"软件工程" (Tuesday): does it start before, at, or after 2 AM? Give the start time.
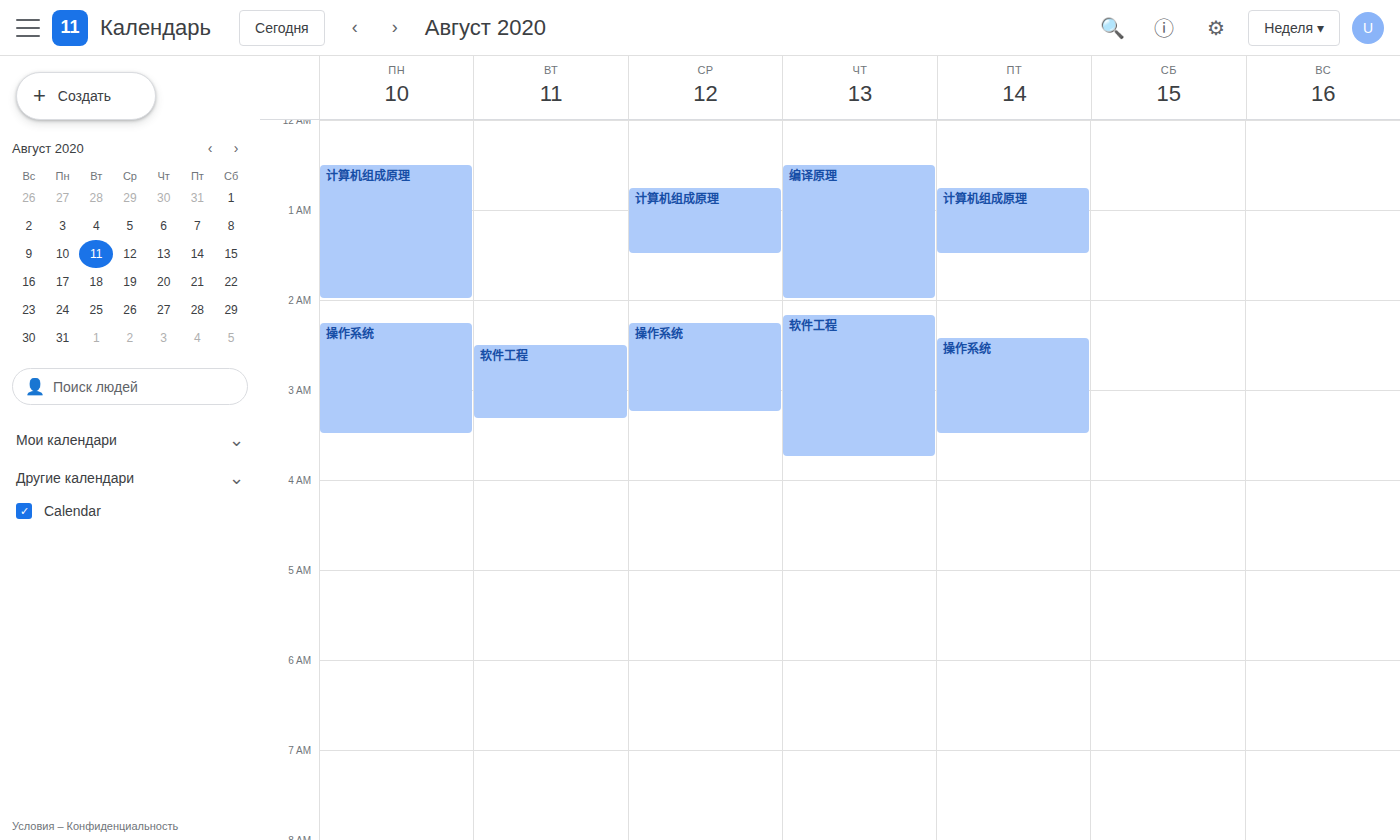
2:30 AM -- after 2 AM, 30 minutes below the 2 AM line.